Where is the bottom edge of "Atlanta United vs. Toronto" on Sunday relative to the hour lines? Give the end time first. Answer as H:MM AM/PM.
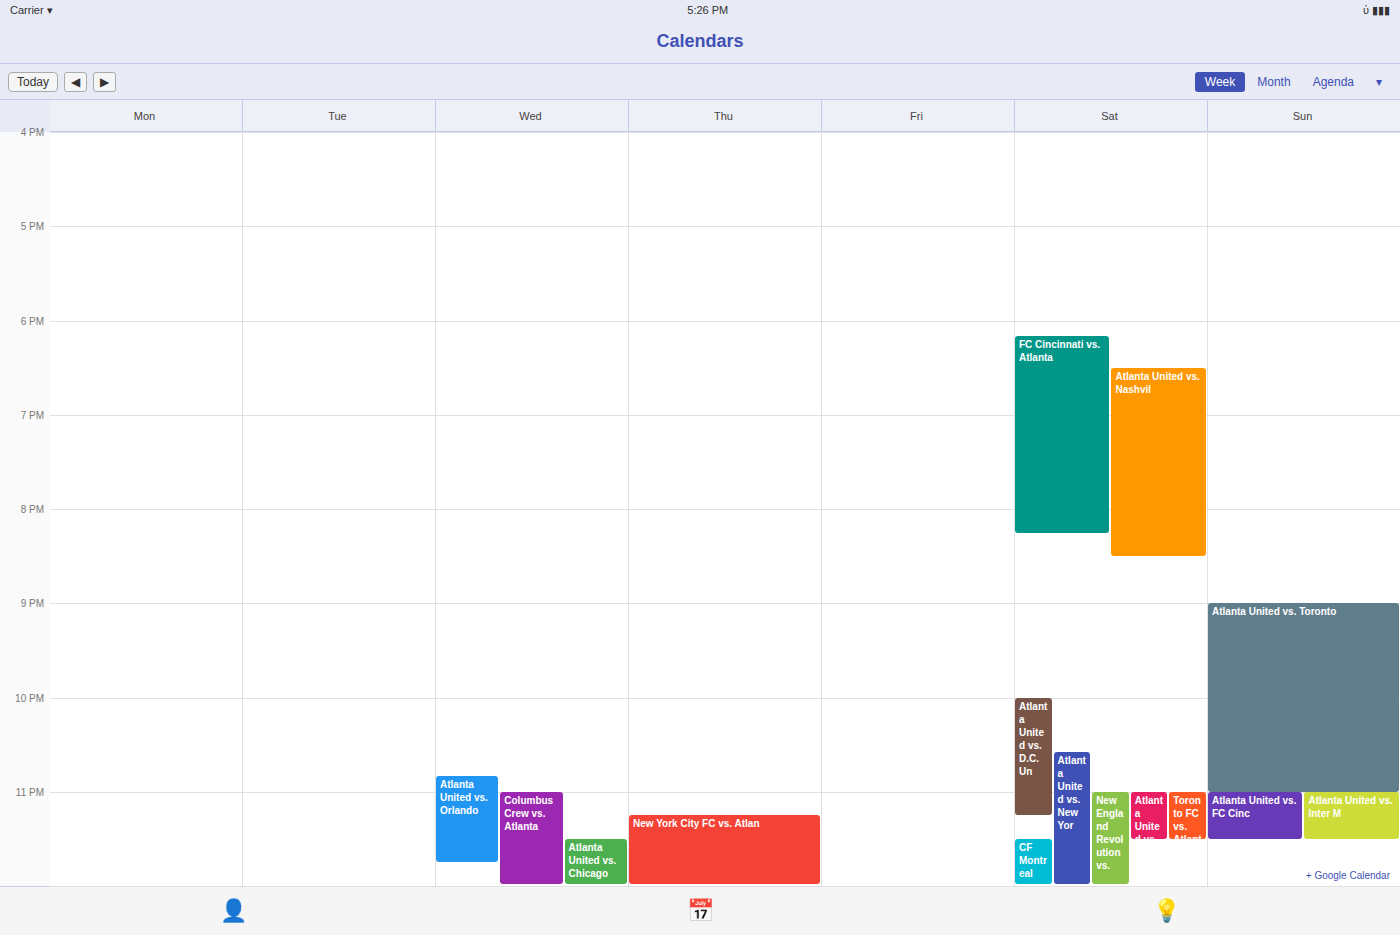
11:00 PM -- exactly on the 11 PM line.